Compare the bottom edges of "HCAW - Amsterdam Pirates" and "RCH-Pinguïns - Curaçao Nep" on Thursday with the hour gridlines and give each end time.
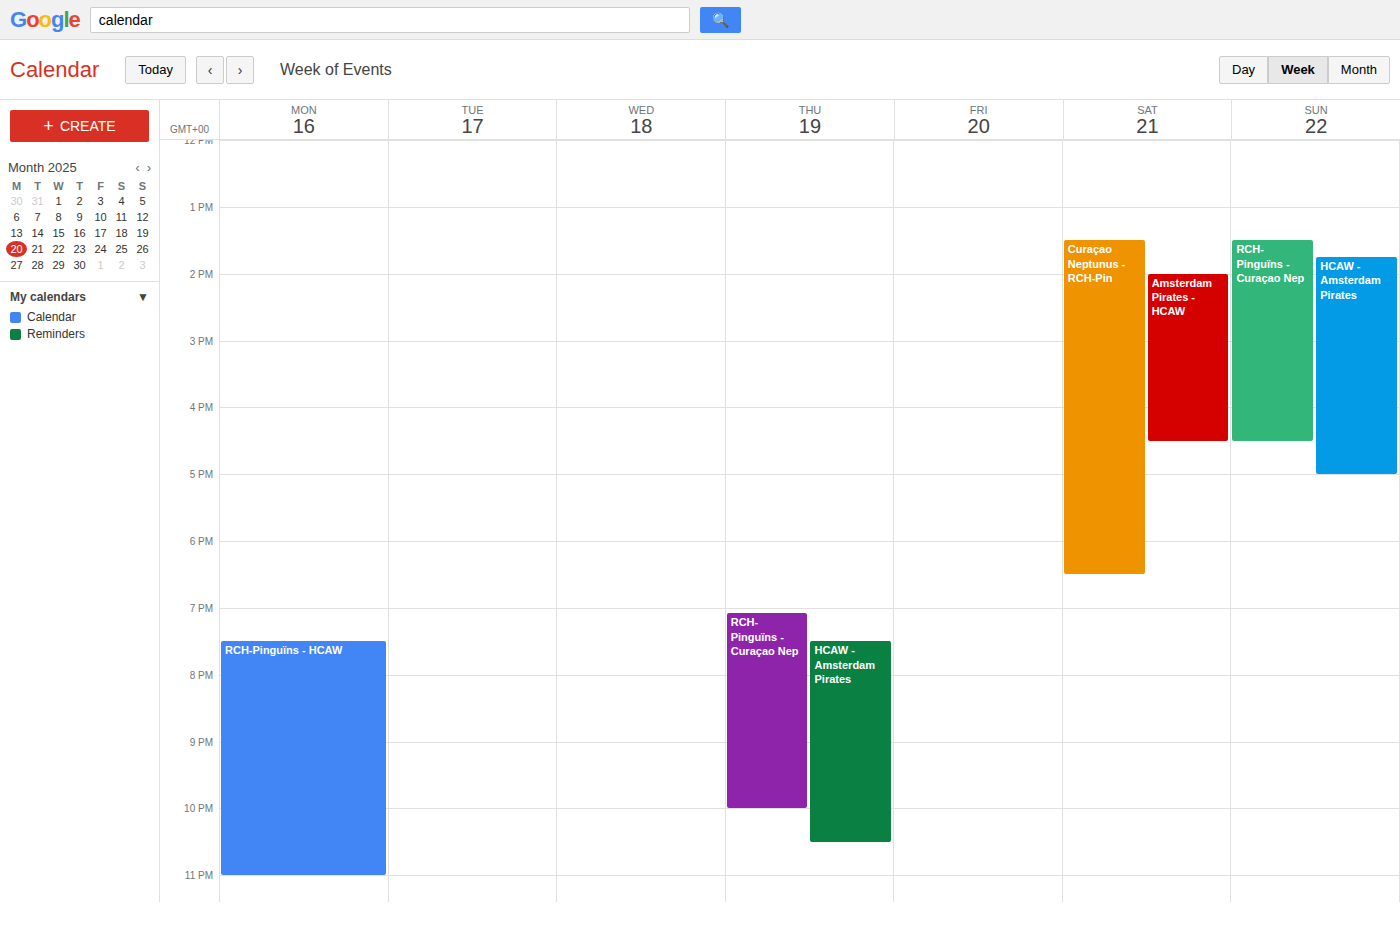
"HCAW - Amsterdam Pirates": 10:30 PM, halfway between the 10 PM and 11 PM lines. "RCH-Pinguïns - Curaçao Nep": 10:00 PM, exactly on the 10 PM line.